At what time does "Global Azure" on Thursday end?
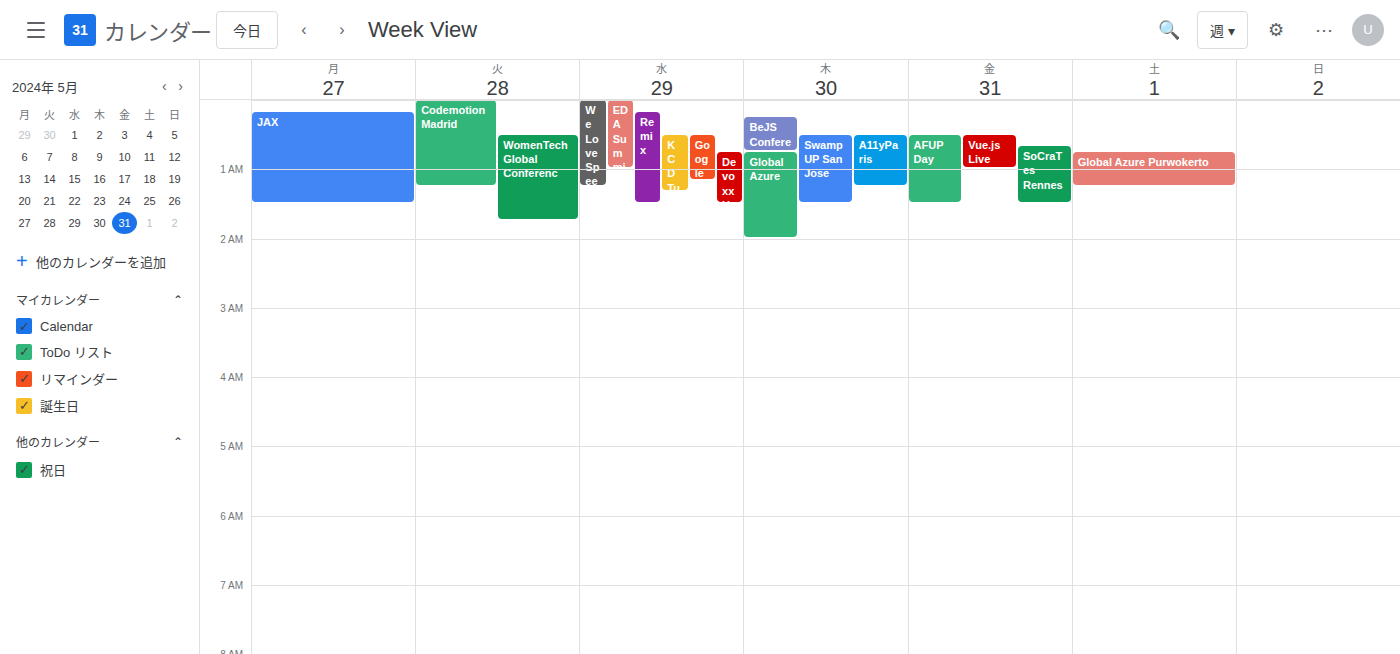
2:00 AM